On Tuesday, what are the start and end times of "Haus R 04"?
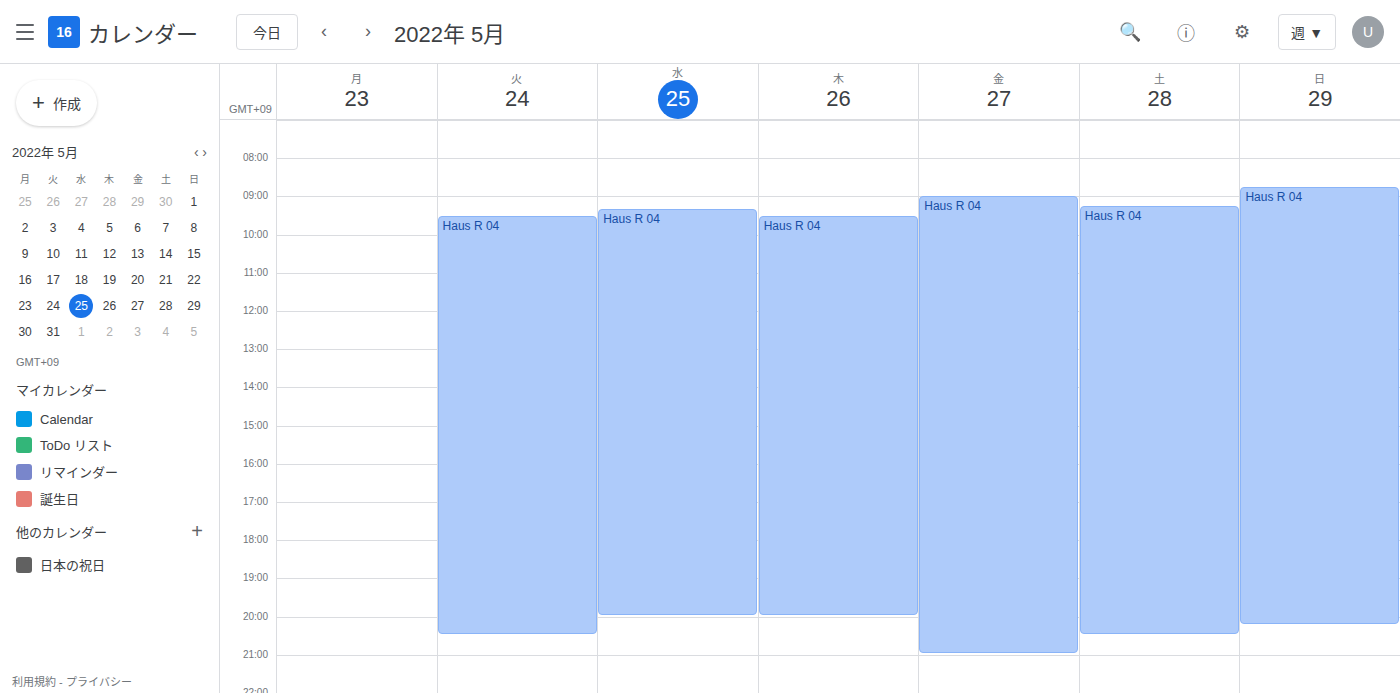
9:30 AM to 8:30 PM